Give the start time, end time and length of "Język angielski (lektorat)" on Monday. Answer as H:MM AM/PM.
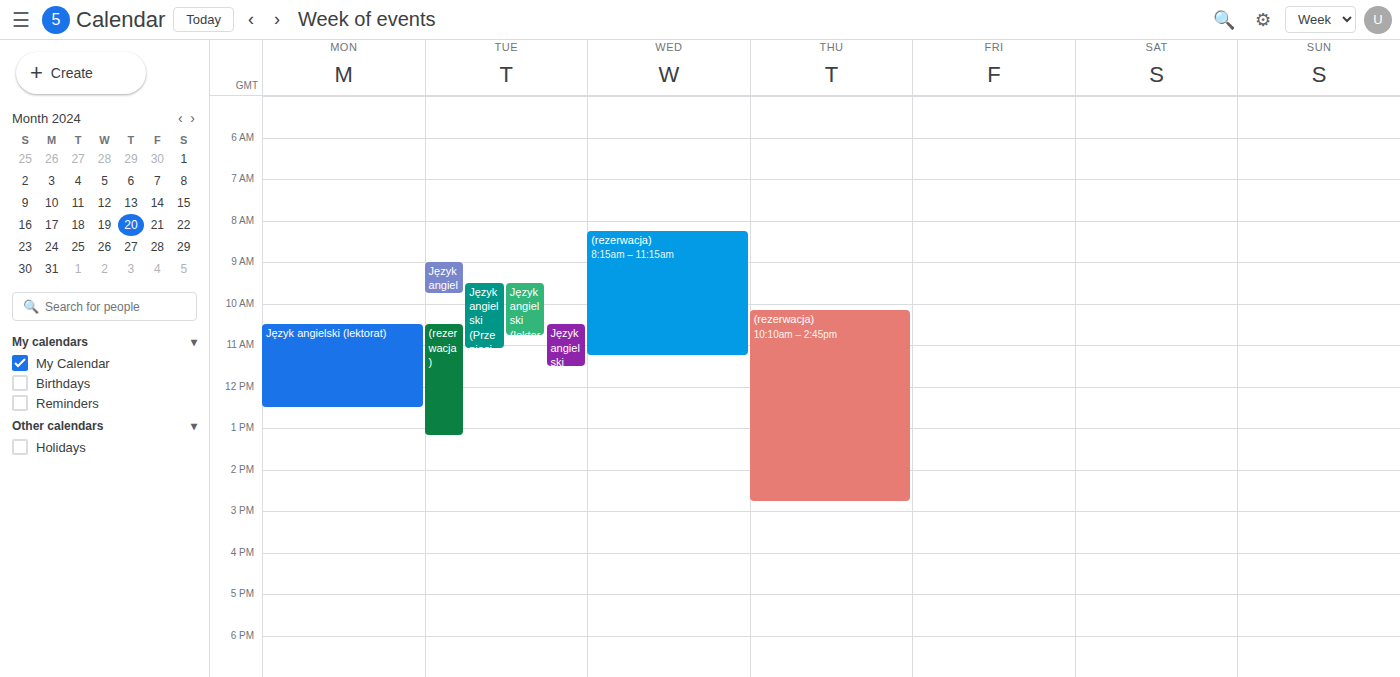
10:30 AM to 12:30 PM, 2 hours